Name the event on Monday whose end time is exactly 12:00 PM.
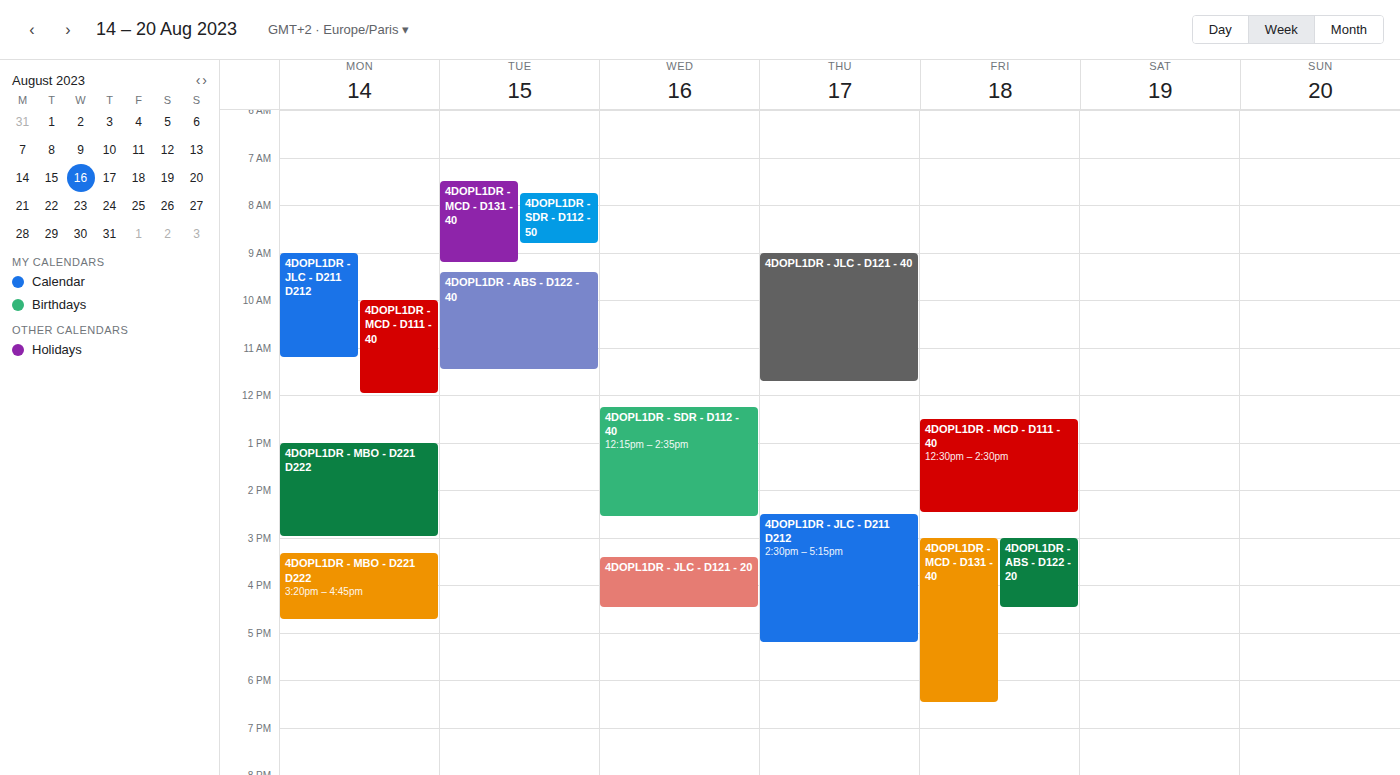
"4DOPL1DR - MCD - D111 - 40"